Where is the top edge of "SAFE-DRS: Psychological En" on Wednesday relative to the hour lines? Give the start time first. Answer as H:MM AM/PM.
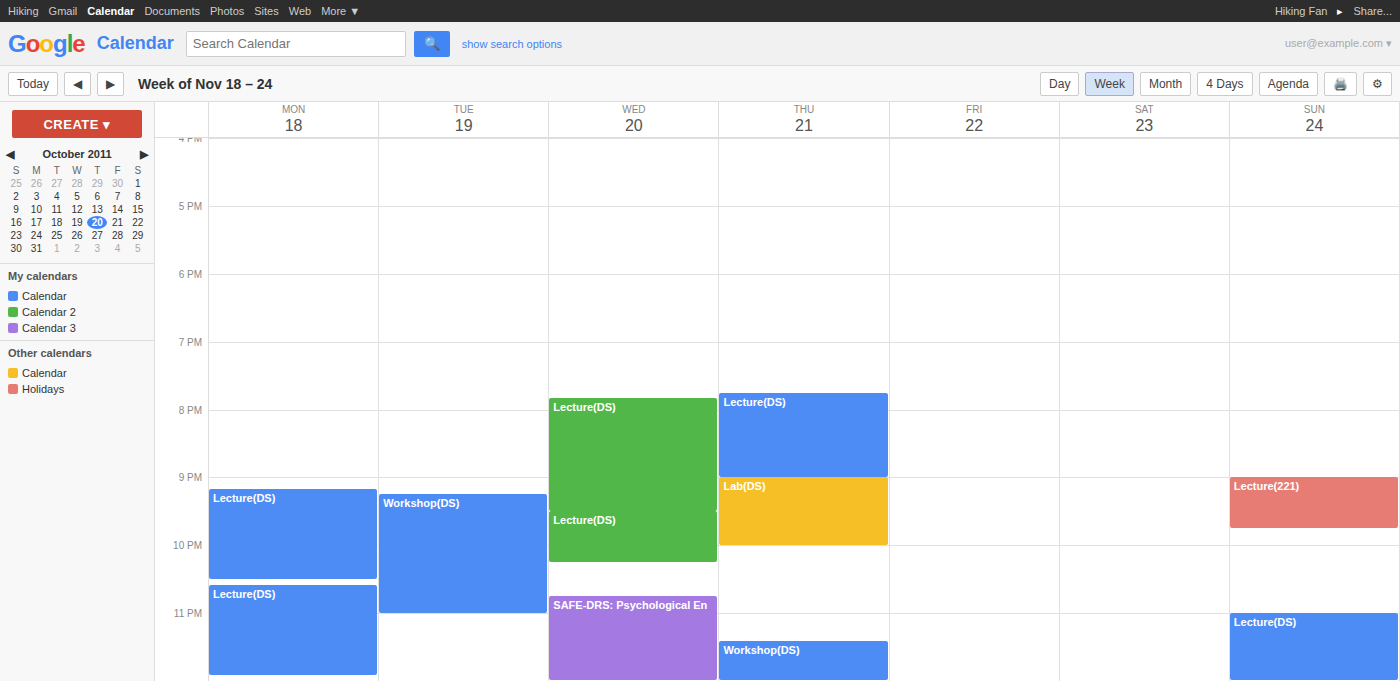
10:45 PM -- neither: three quarters of the way from the 10 PM line to the 11 PM line.